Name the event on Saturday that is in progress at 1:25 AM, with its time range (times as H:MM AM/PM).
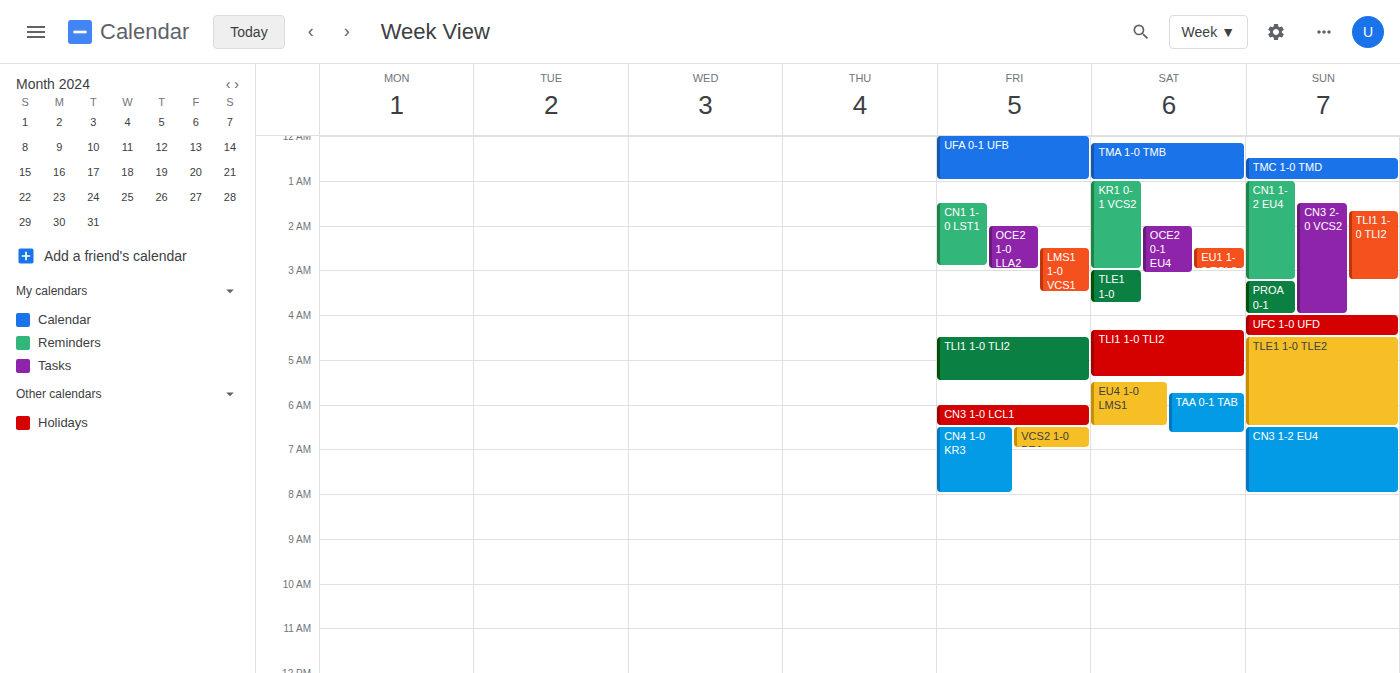
"KR1 0-1 VCS2", 1:00 AM to 3:00 AM